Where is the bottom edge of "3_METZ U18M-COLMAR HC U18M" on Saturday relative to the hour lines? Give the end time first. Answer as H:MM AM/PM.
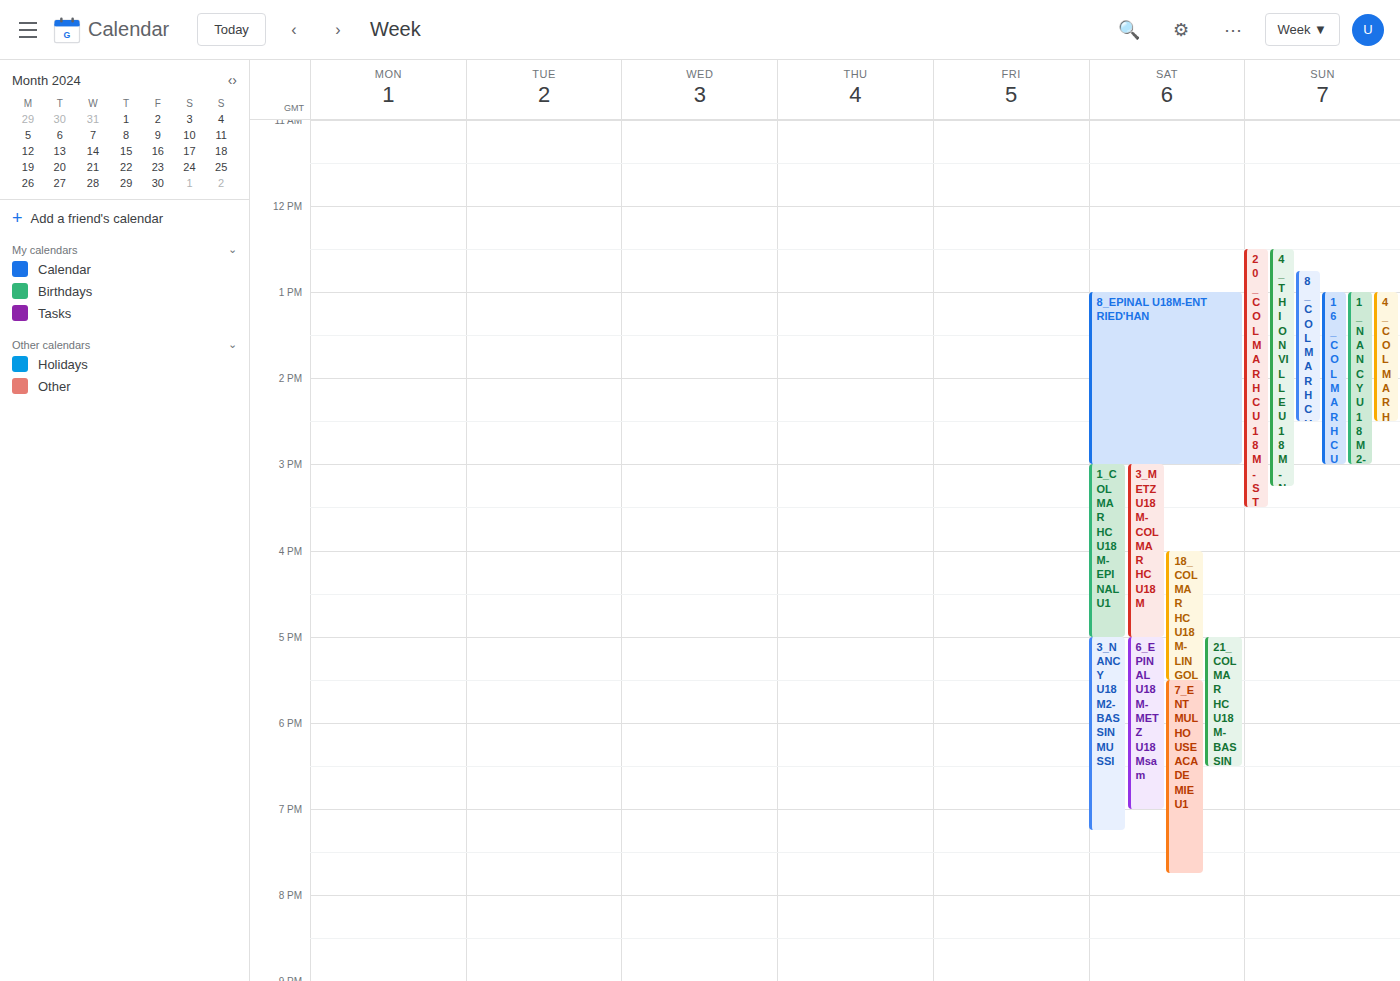
5:00 PM -- exactly on the 5 PM line.